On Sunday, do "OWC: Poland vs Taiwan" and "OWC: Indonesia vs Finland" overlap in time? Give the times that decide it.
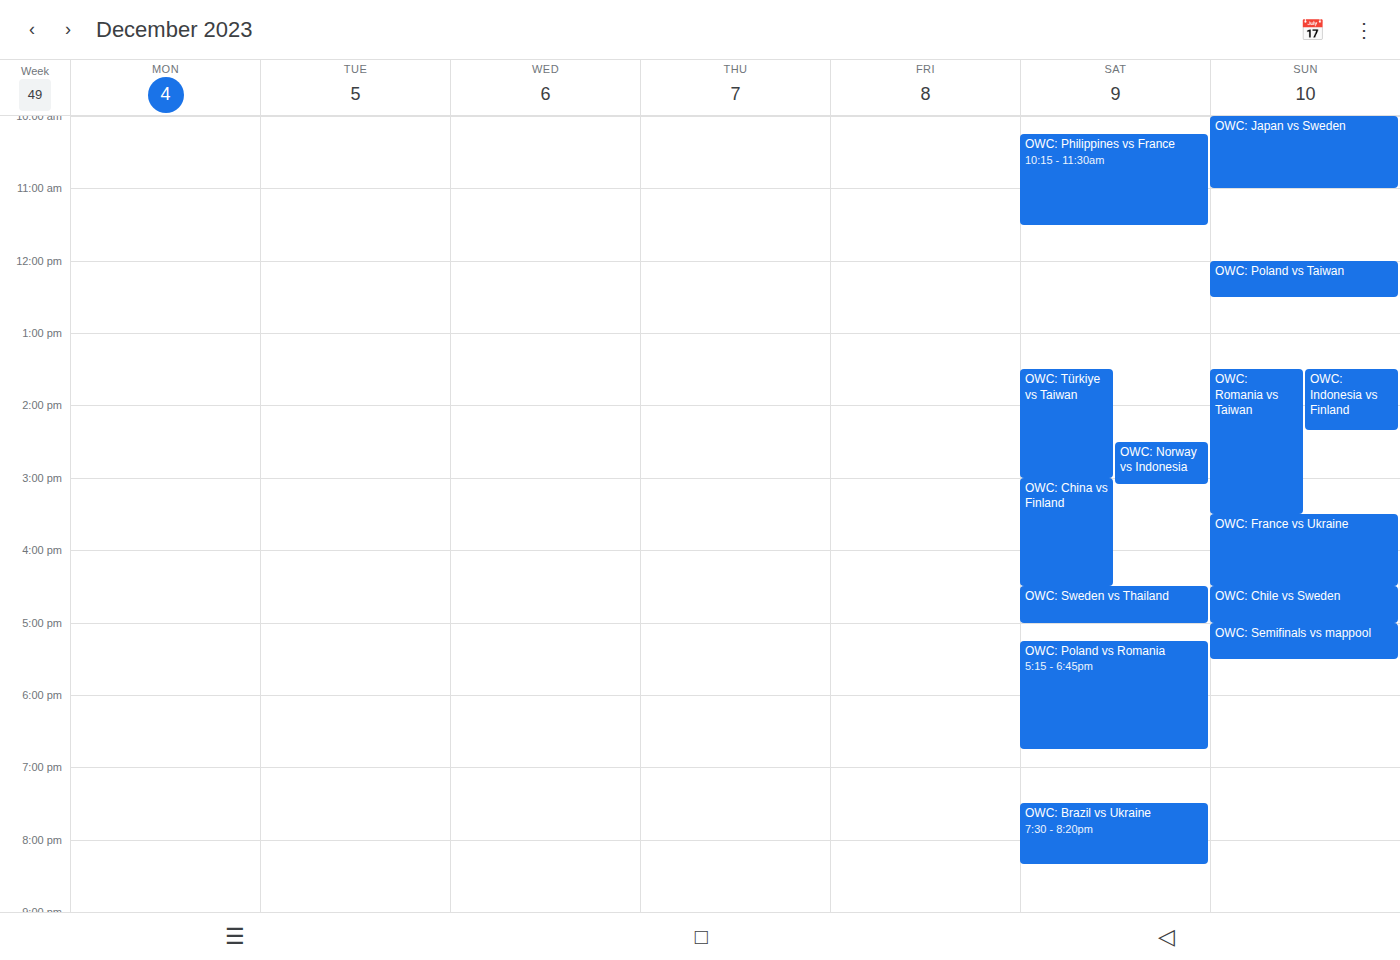
"OWC: Poland vs Taiwan" ends at 12:30 and "OWC: Indonesia vs Finland" starts at 13:30 -- no overlap.